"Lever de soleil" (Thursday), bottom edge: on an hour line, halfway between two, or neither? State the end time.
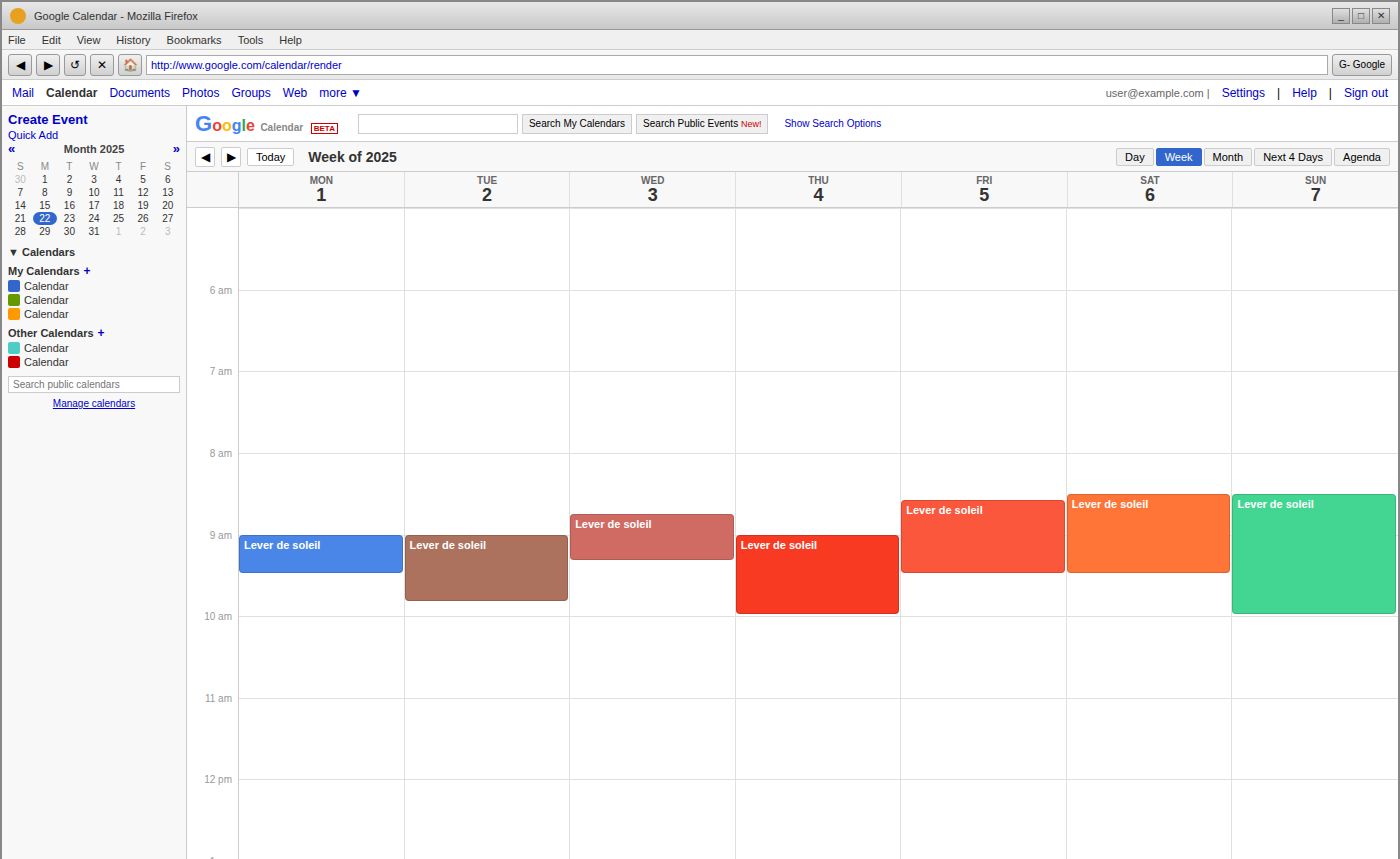
10:00 AM -- exactly on the 10 AM line.